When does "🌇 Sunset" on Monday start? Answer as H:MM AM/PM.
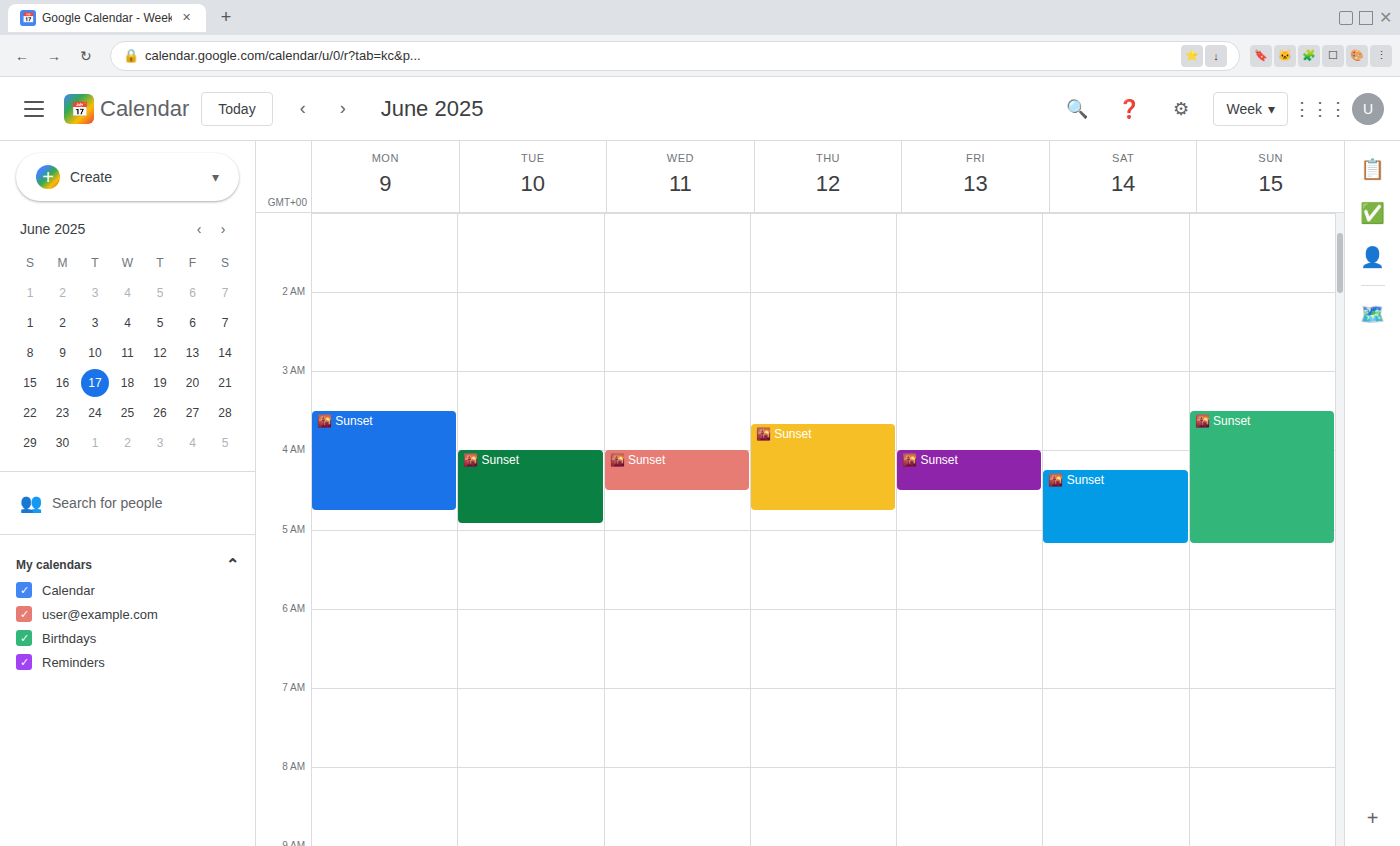
3:30 AM